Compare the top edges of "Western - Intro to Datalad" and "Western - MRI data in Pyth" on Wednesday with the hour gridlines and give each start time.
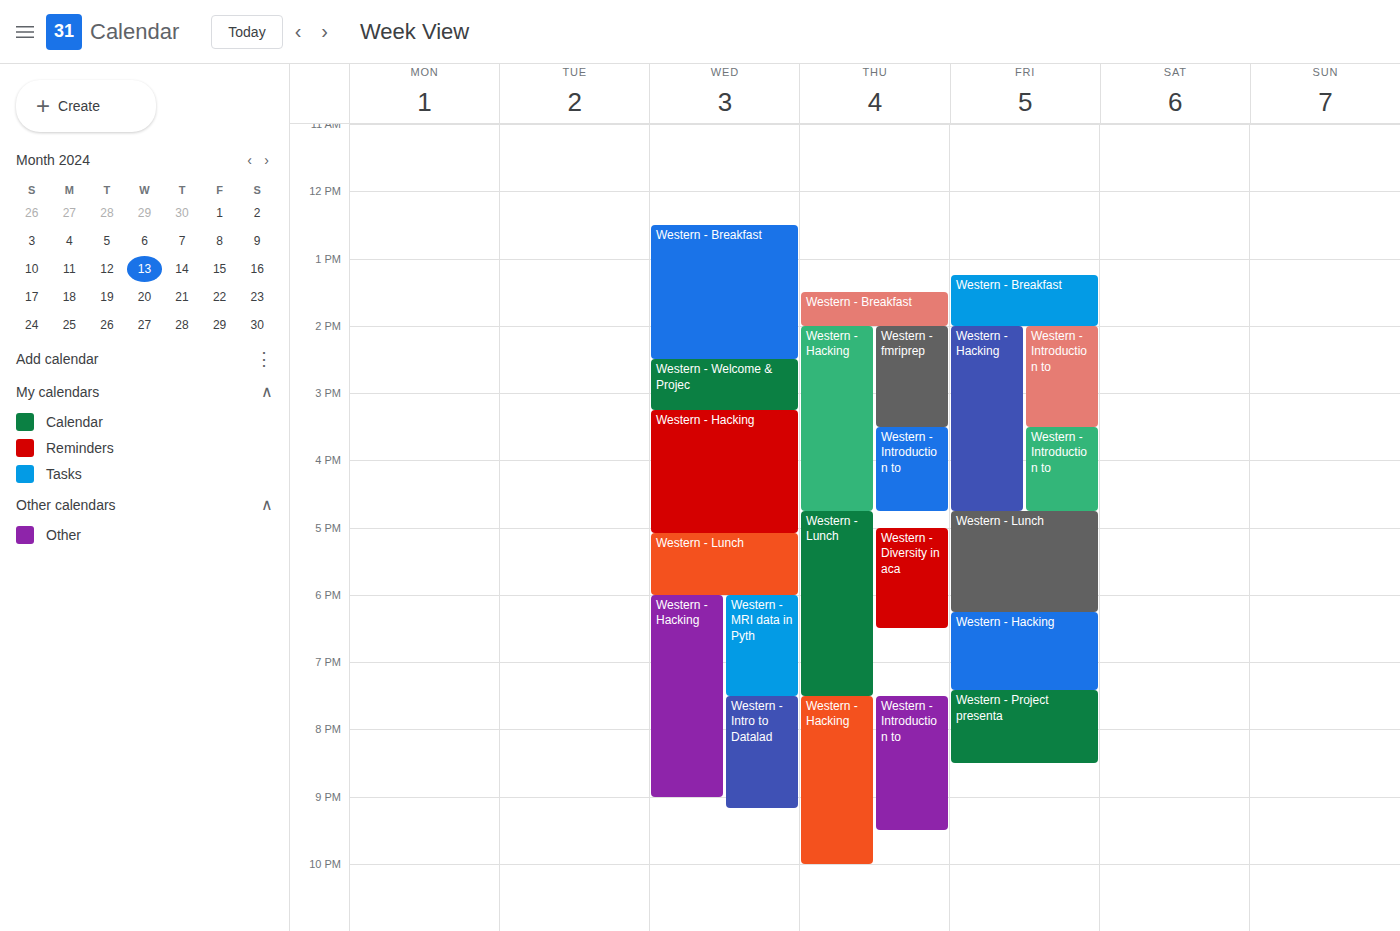
"Western - Intro to Datalad": 7:30 PM, halfway between the 7 PM and 8 PM lines. "Western - MRI data in Pyth": 6:00 PM, exactly on the 6 PM line.